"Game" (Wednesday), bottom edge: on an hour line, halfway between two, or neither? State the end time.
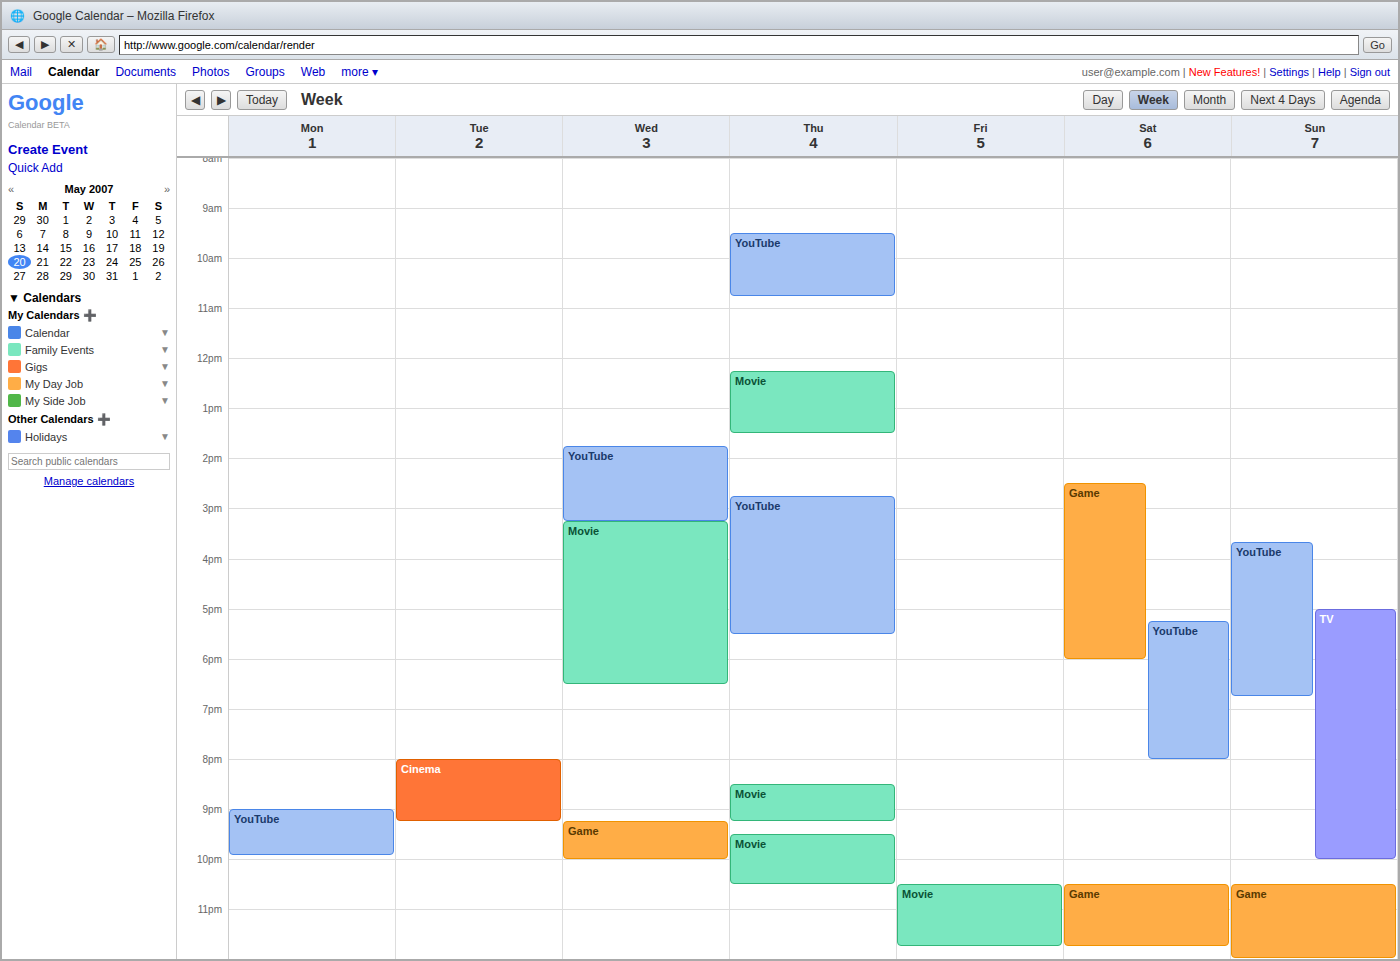
10:00 PM -- exactly on the 10 PM line.